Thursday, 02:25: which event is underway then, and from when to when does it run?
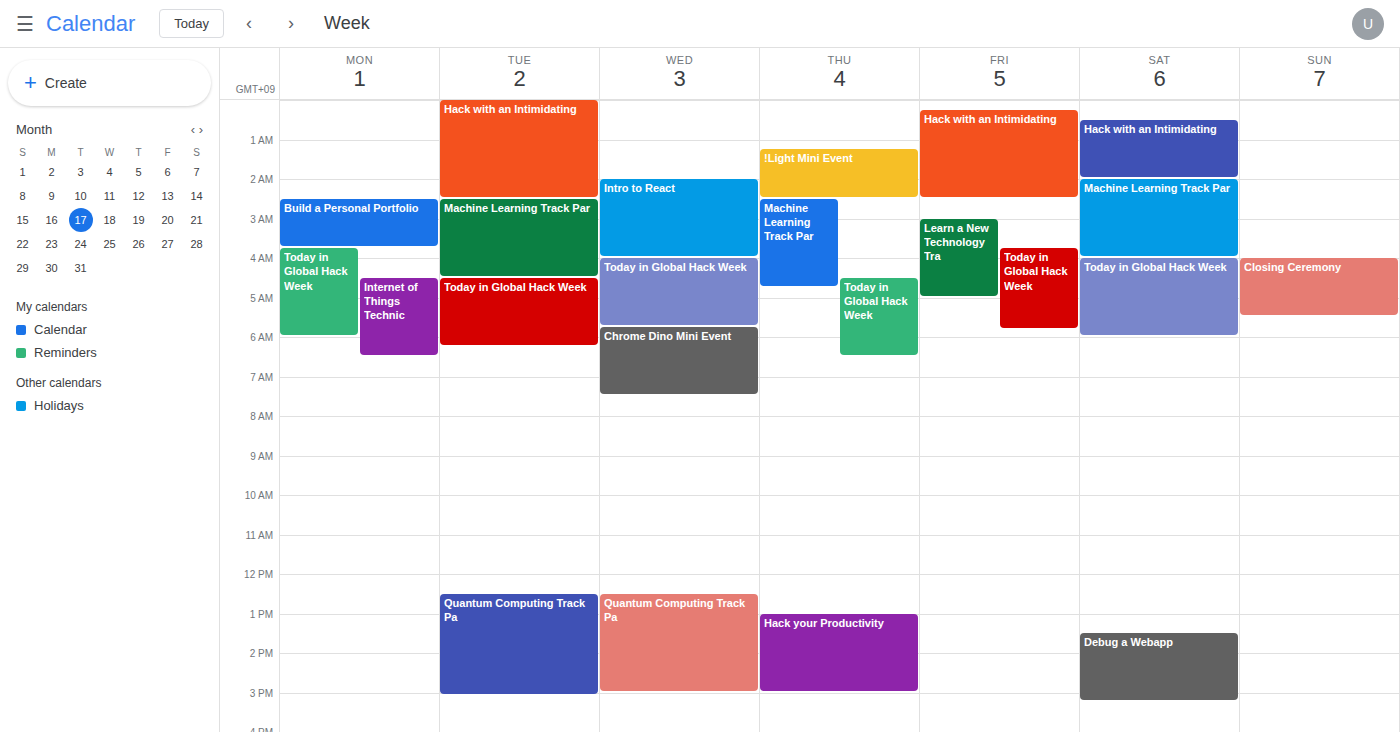
"!Light Mini Event", 01:15 to 02:30